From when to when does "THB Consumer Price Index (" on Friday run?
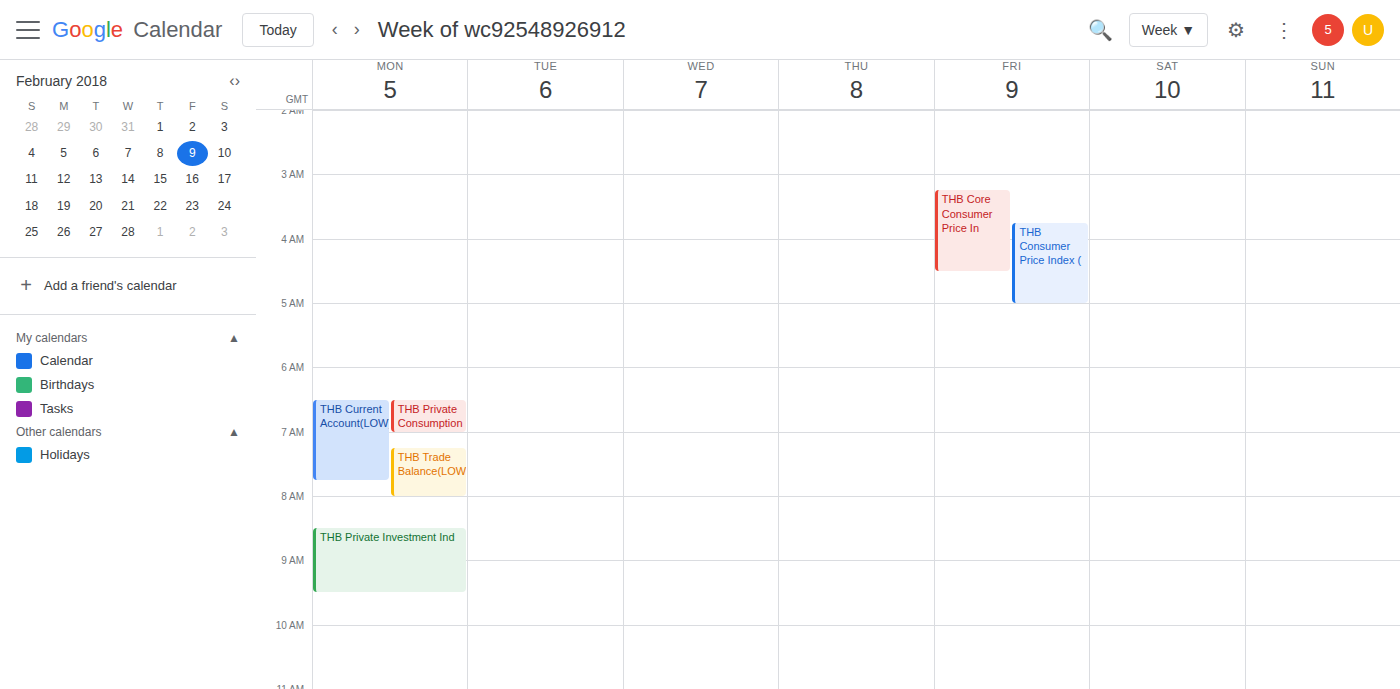
03:45 to 05:00